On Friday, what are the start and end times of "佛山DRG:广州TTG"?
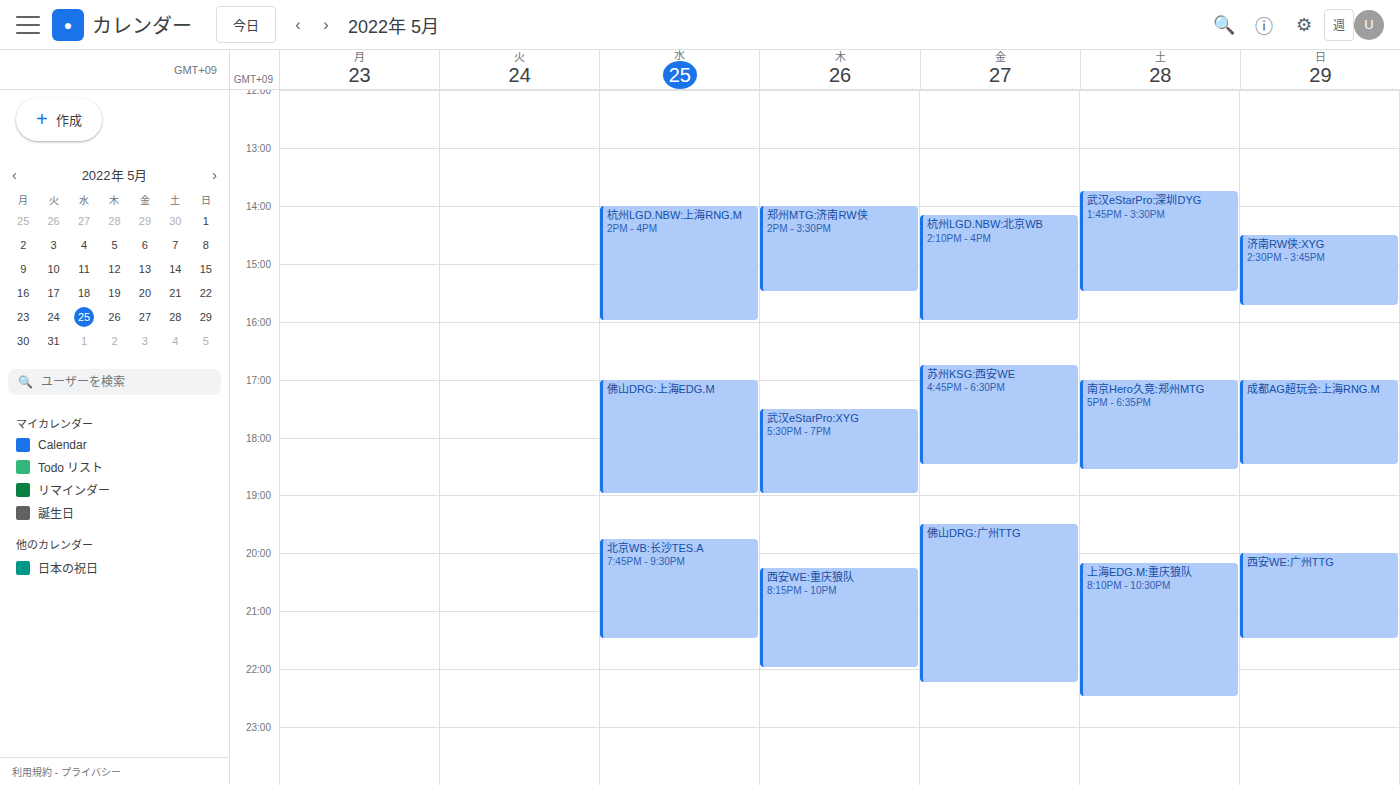
7:30 PM to 10:15 PM